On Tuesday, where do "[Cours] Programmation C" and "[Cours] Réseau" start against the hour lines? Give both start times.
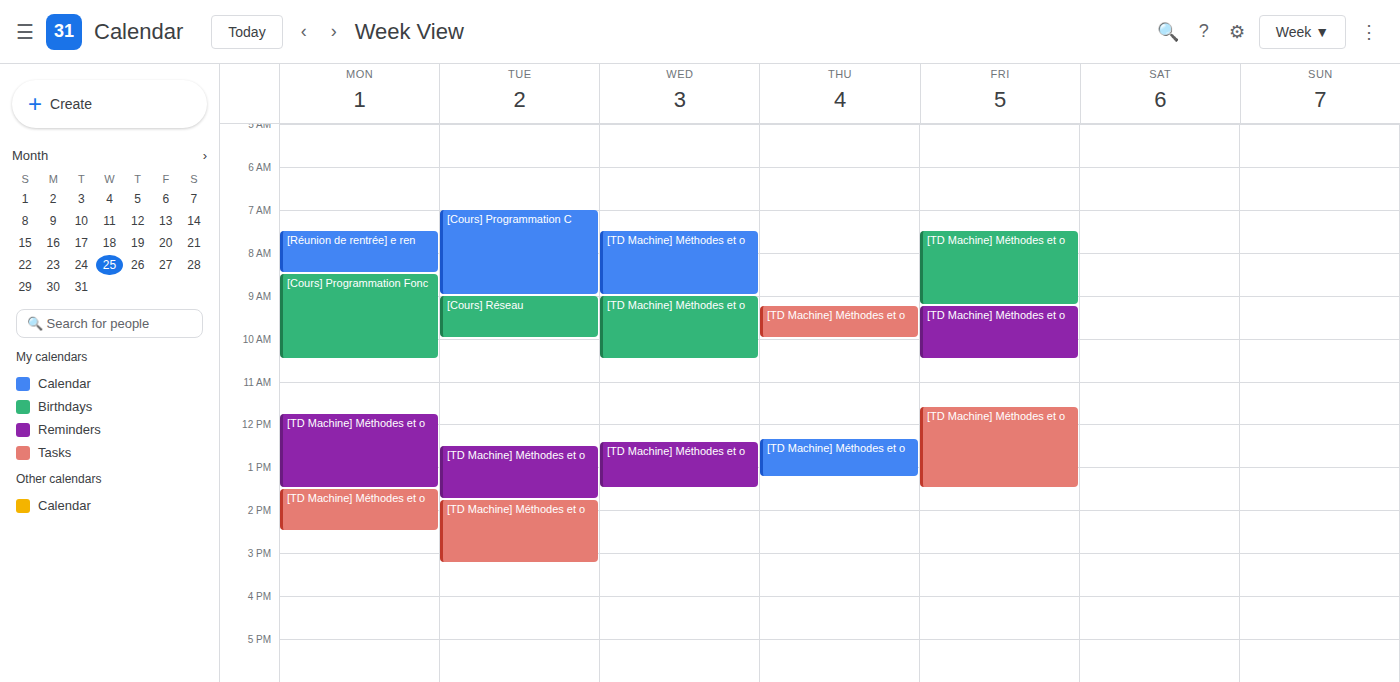
"[Cours] Programmation C": 7:00 AM, exactly on the 7 AM line. "[Cours] Réseau": 9:00 AM, exactly on the 9 AM line.